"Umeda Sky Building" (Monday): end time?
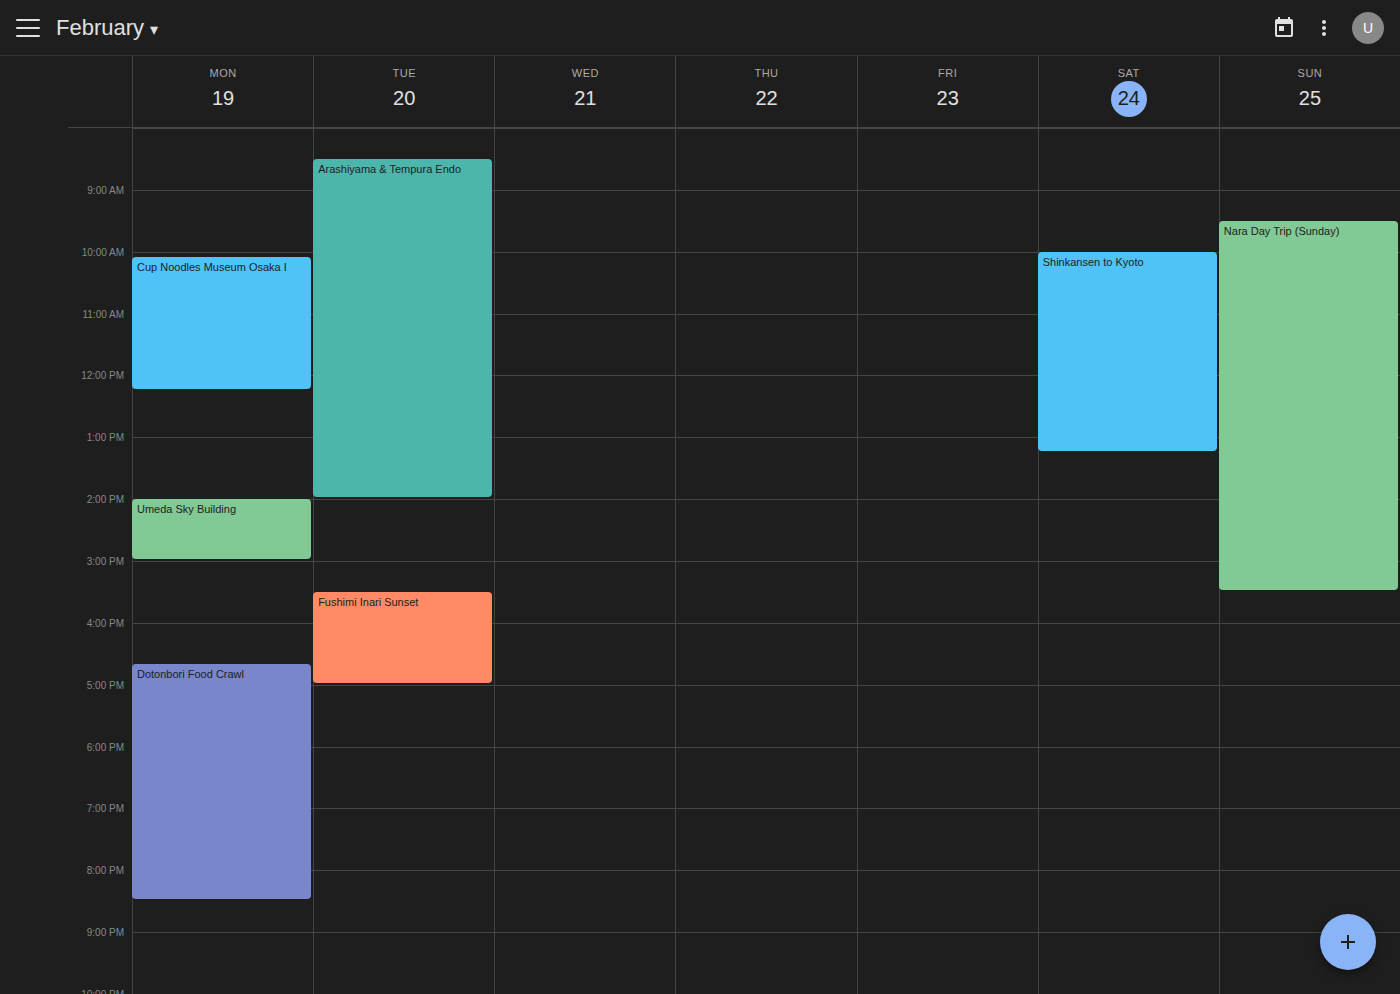
3:00 PM